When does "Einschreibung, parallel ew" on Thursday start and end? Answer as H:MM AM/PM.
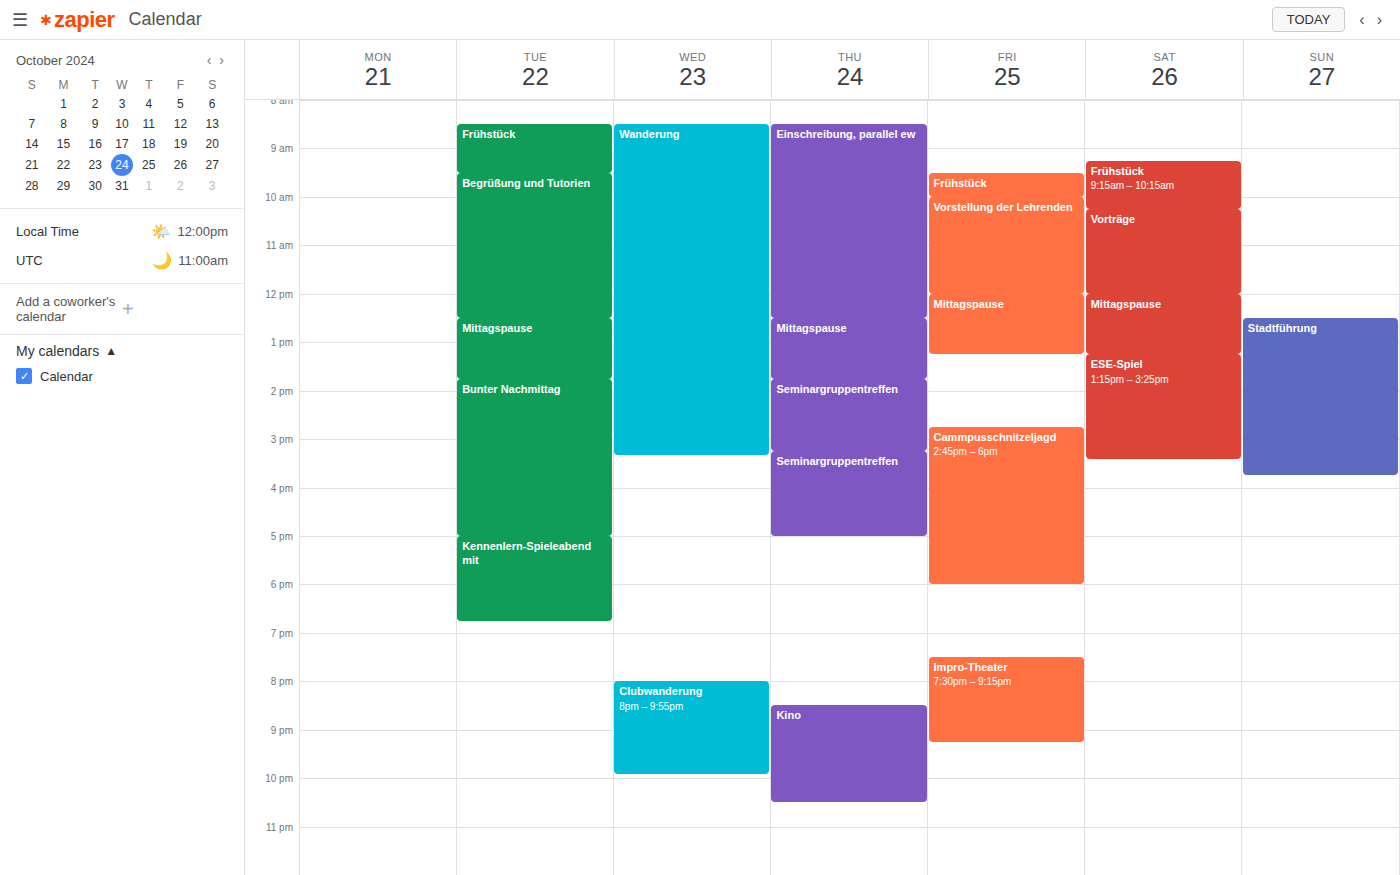
8:30 AM to 12:30 PM